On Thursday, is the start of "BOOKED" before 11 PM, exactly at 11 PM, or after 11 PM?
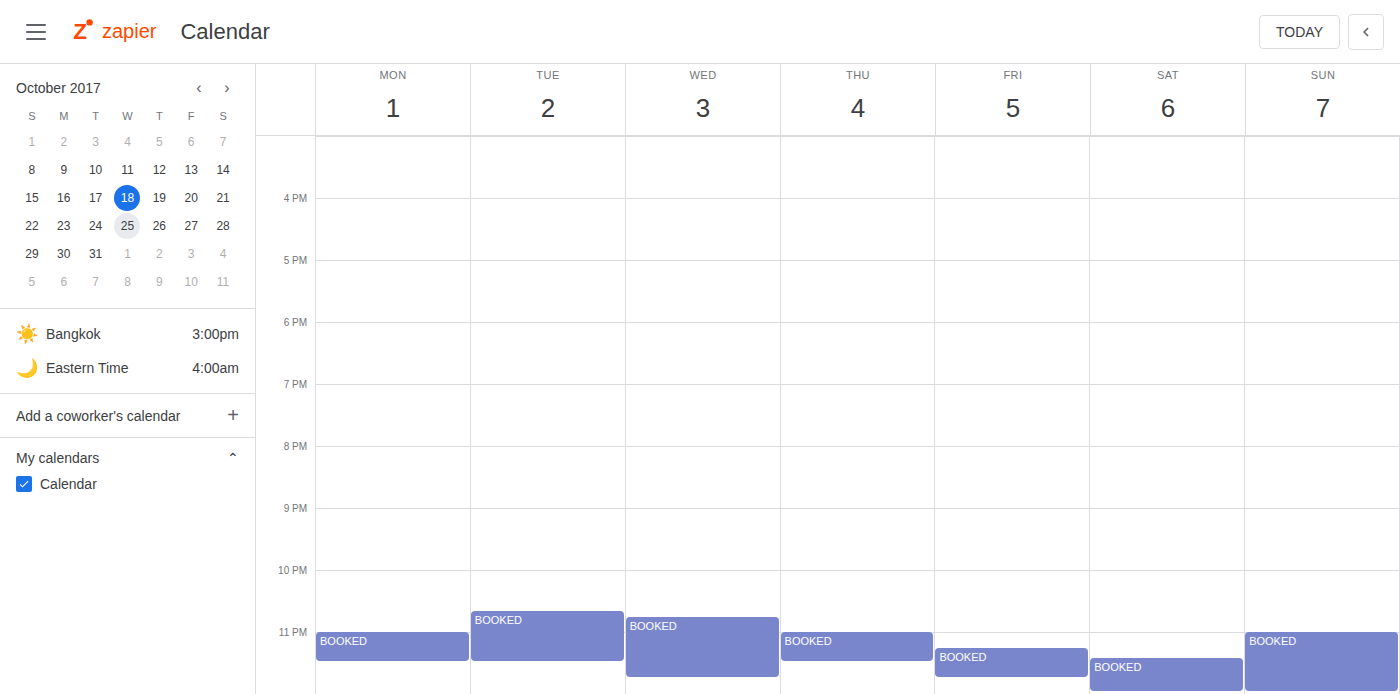
11:00 PM -- exactly at 11 PM, on the 11 PM line.